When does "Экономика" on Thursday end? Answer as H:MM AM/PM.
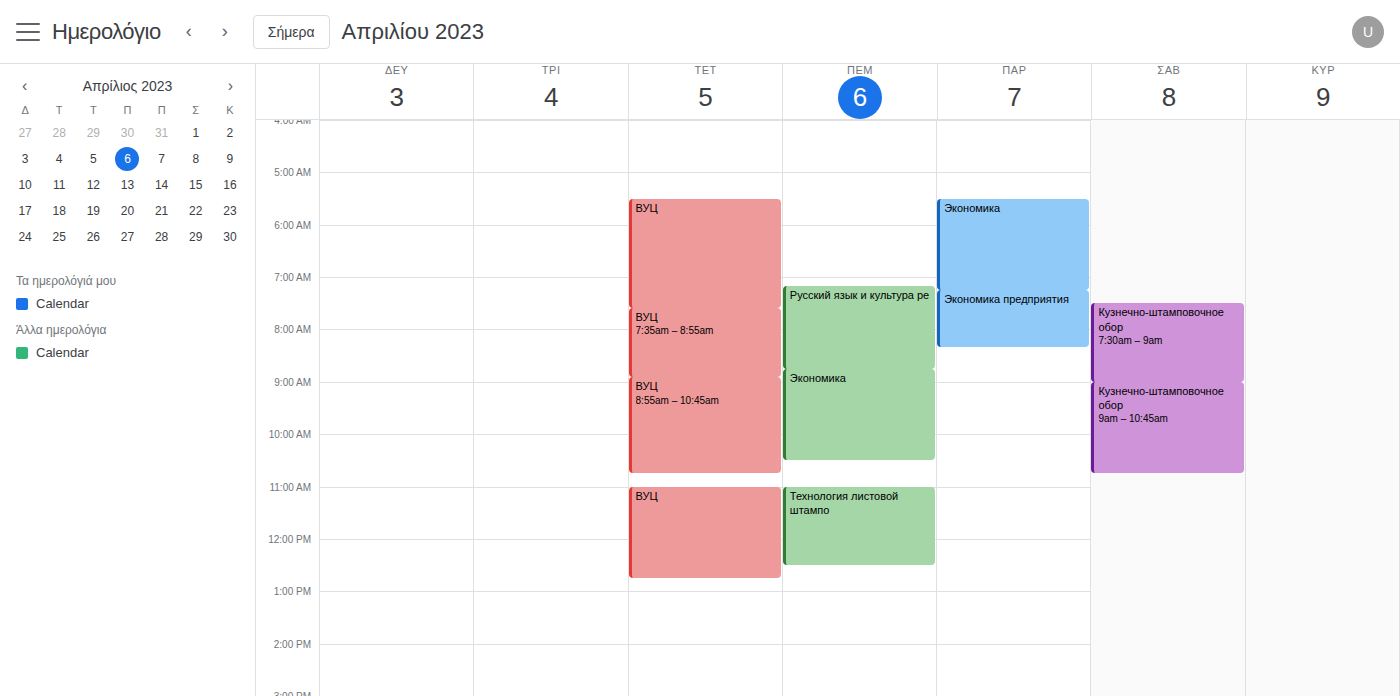
10:30 AM